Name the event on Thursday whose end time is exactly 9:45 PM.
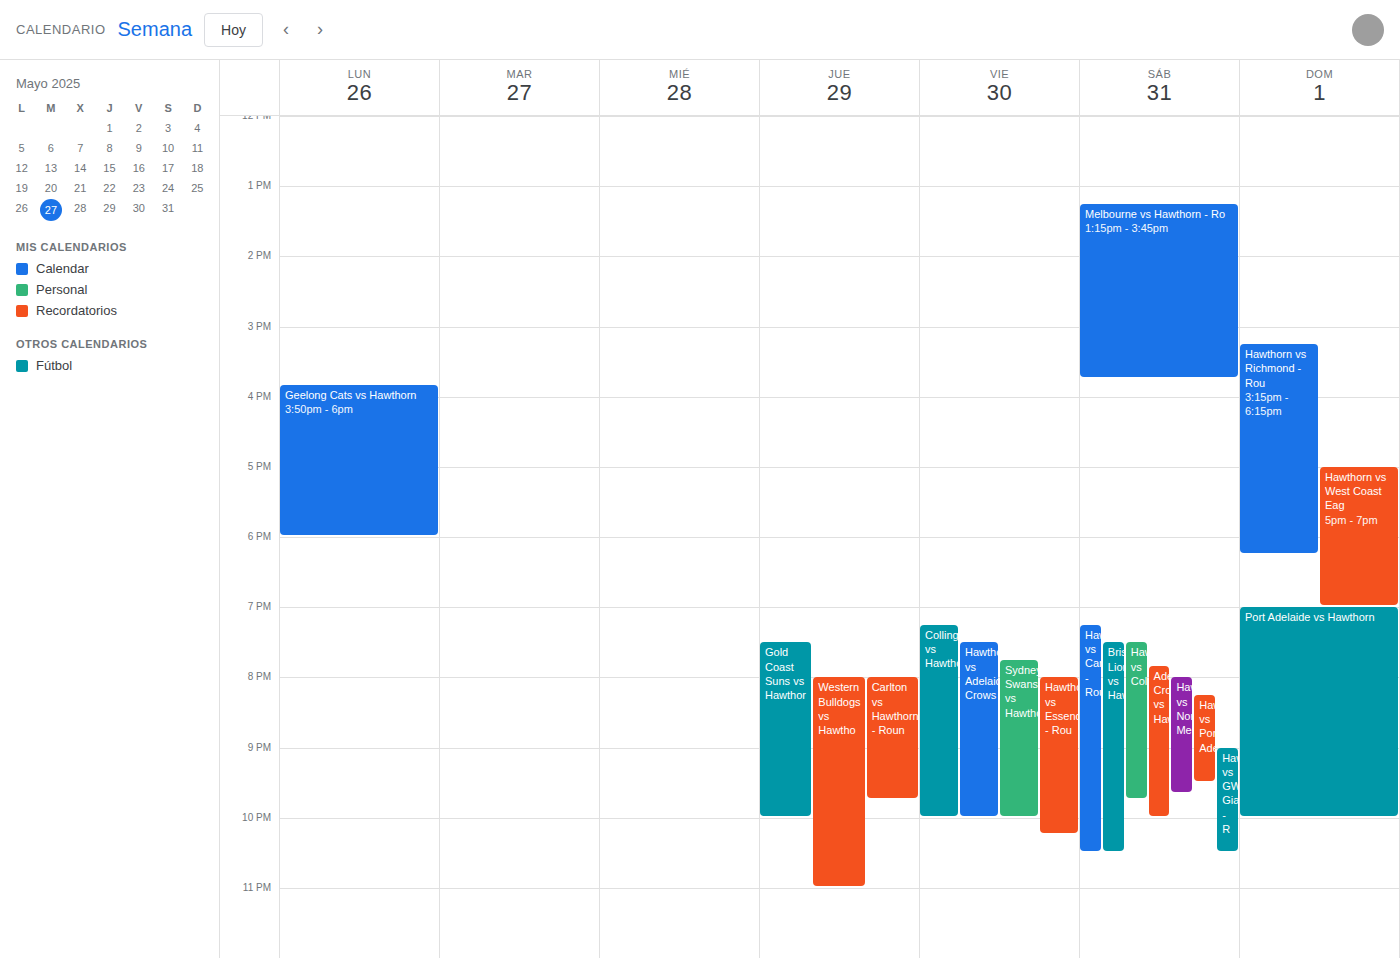
"Carlton vs Hawthorn - Roun"